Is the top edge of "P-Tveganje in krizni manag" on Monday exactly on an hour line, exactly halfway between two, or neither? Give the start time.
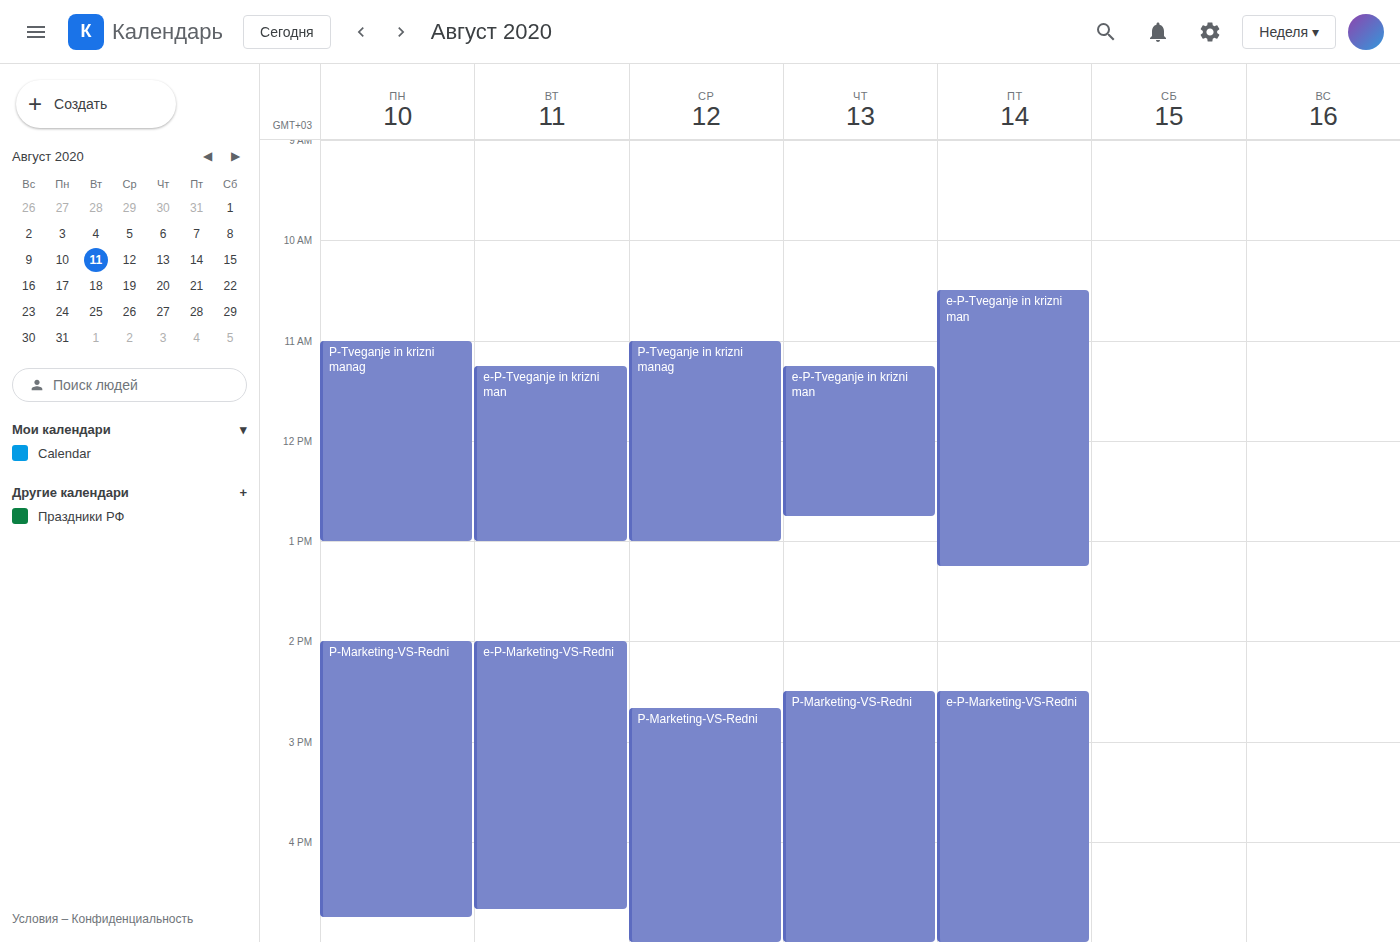
11:00 AM -- exactly on the 11 AM line.